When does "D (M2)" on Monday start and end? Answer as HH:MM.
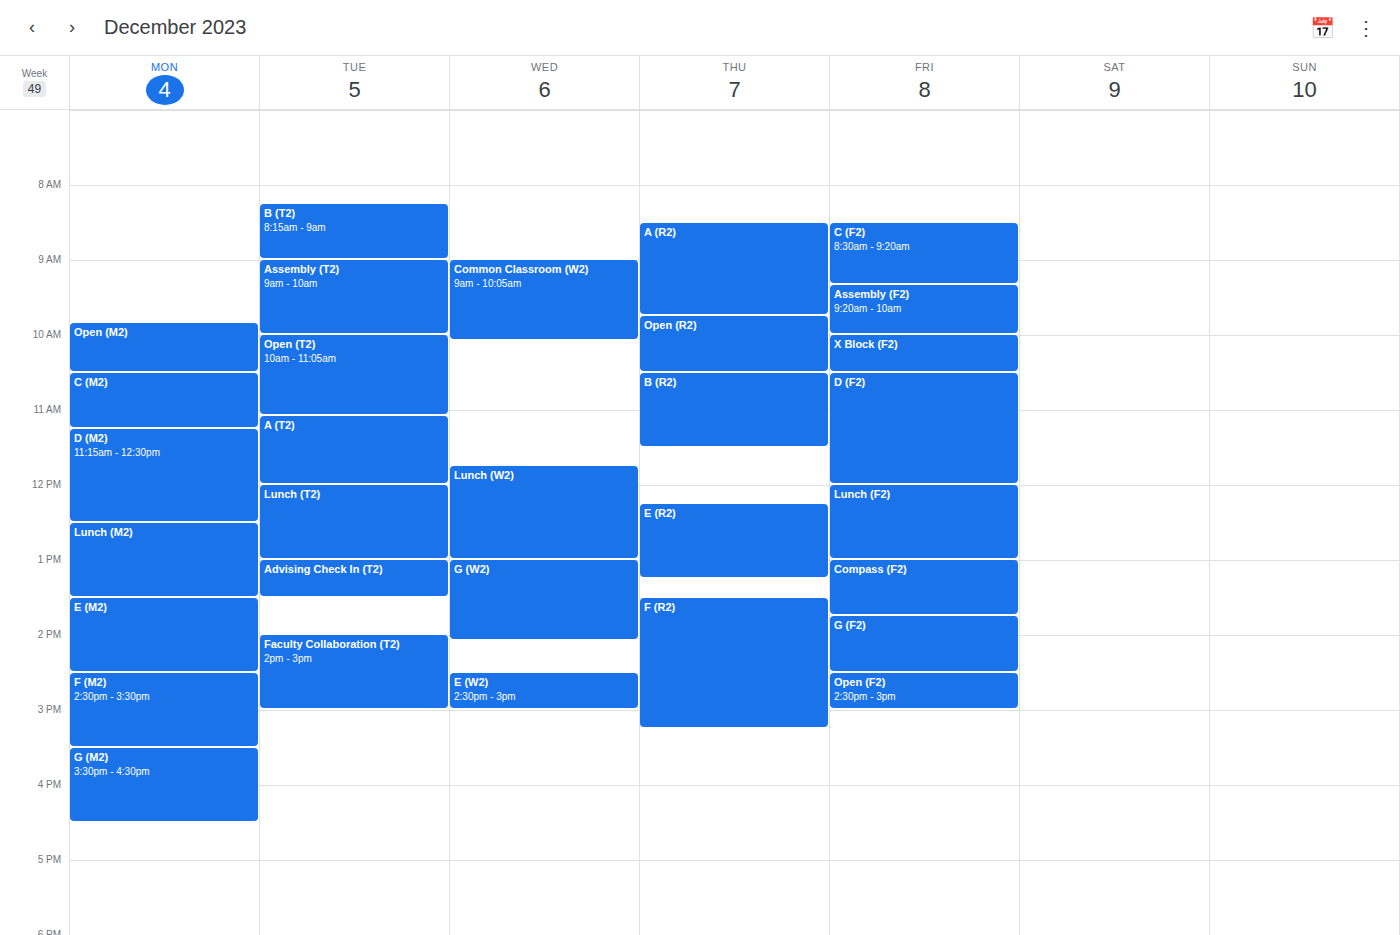
11:15 to 12:30